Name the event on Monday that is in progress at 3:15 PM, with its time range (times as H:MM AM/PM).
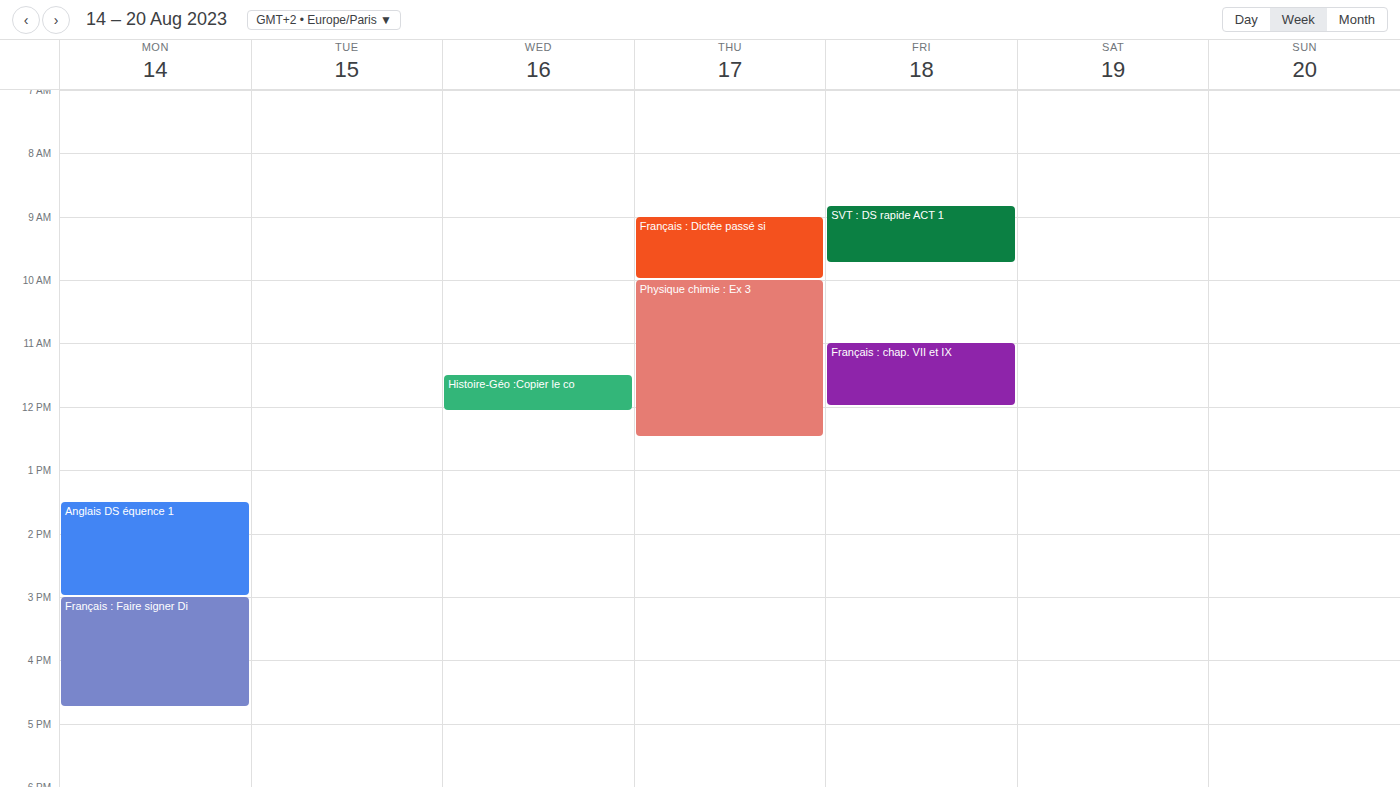
"Français : Faire signer Di", 3:00 PM to 4:45 PM